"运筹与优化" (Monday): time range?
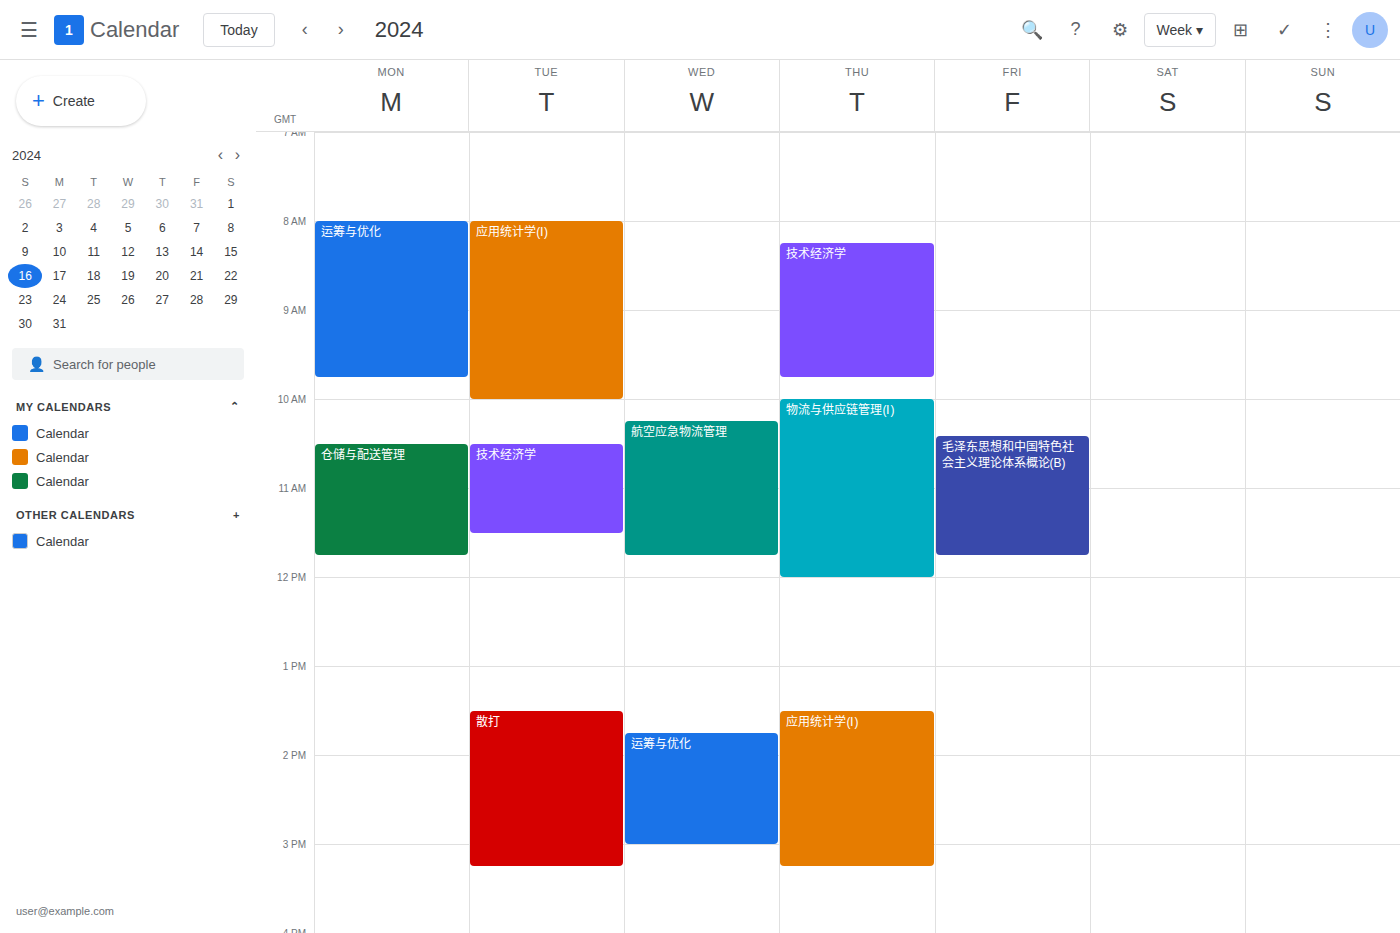
8:00 AM to 9:45 AM